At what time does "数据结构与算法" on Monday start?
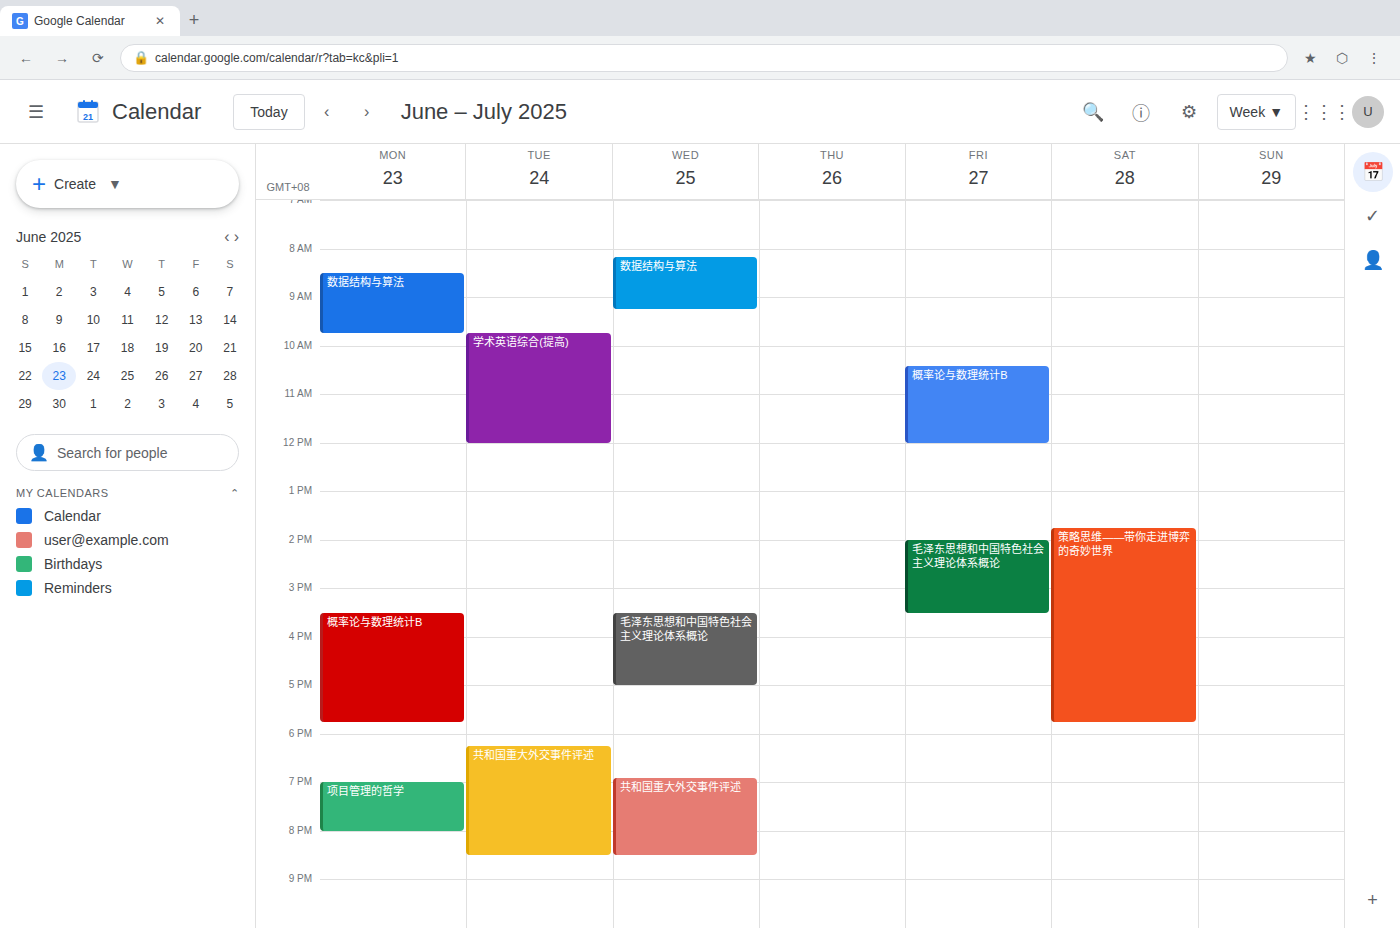
8:30 AM